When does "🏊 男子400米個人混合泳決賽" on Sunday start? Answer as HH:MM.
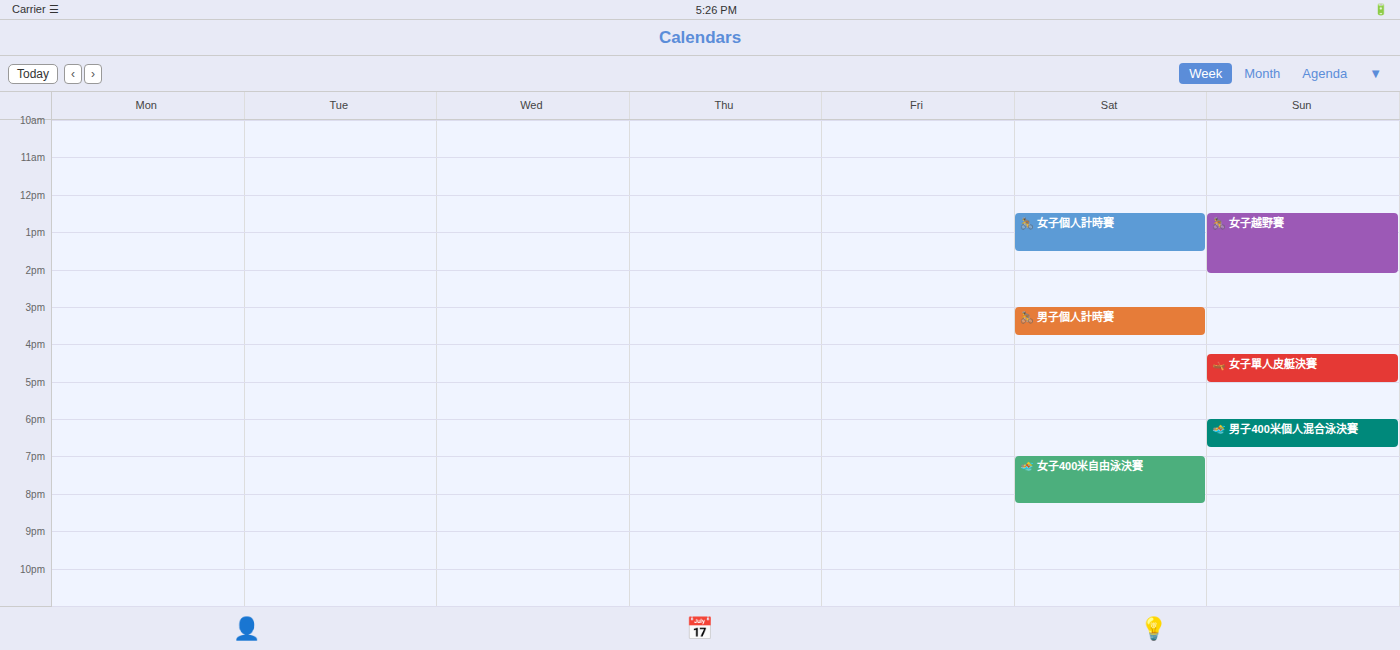
18:00